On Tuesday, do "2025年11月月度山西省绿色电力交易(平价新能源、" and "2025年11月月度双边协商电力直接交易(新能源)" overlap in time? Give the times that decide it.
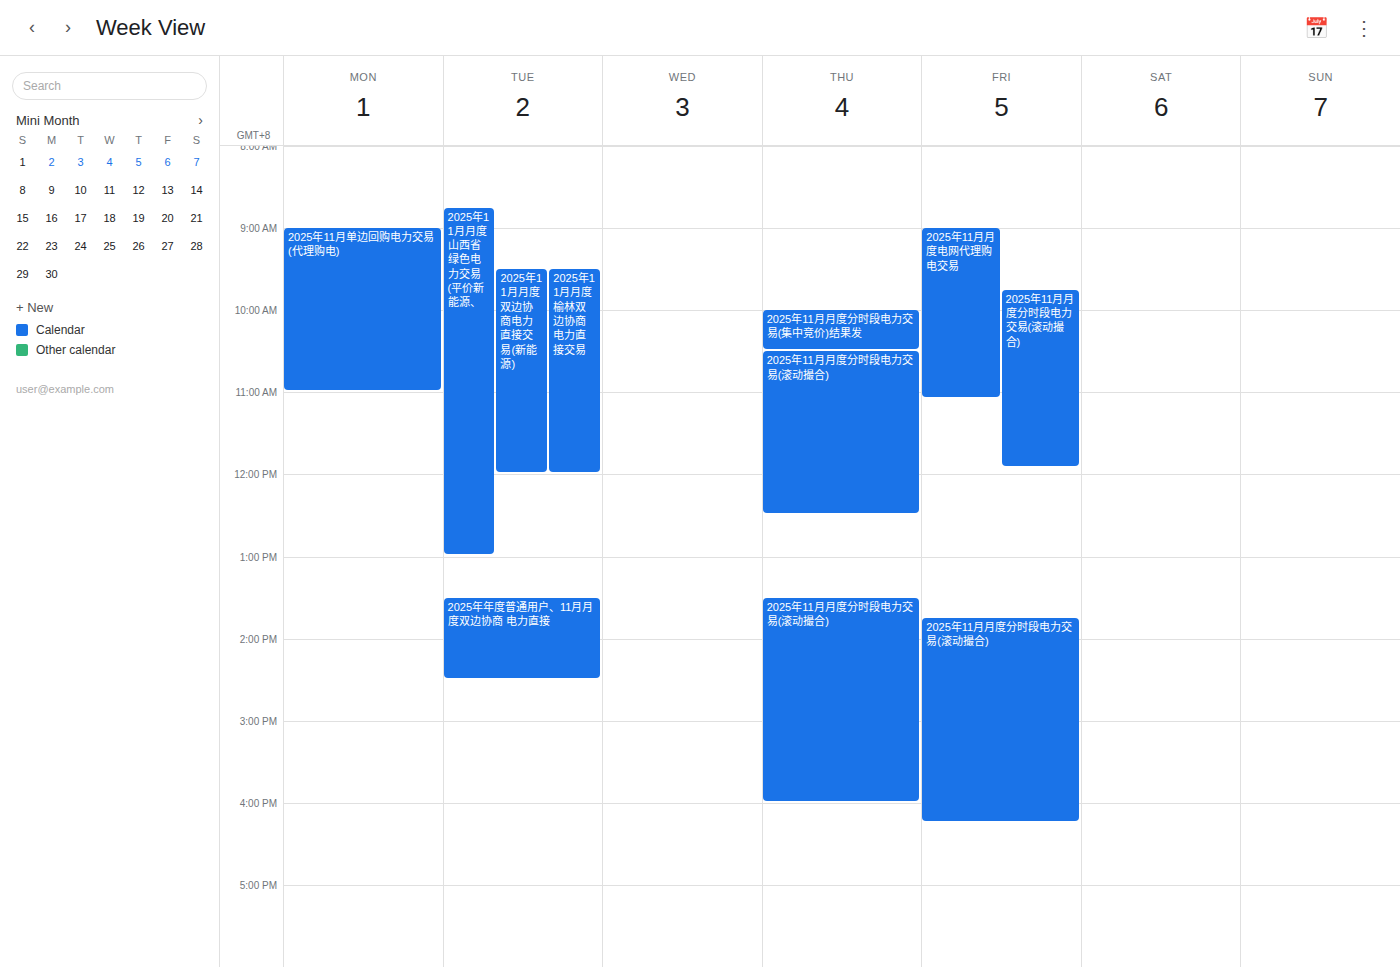
"2025年11月月度双边协商电力直接交易(新能源)" runs 9:30 AM to 12:00 PM, inside "2025年11月月度山西省绿色电力交易(平价新能源、" -- they overlap.